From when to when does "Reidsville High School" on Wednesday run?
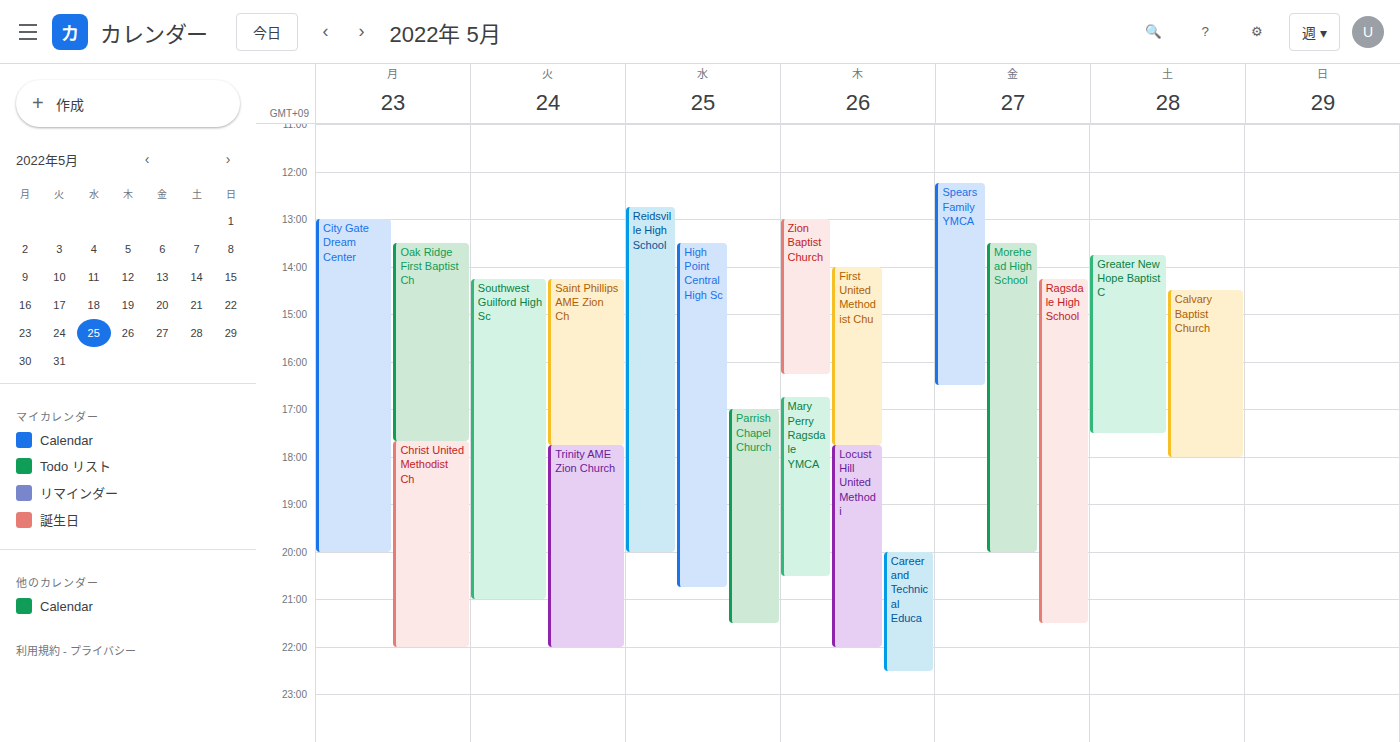
12:45 PM to 8:00 PM